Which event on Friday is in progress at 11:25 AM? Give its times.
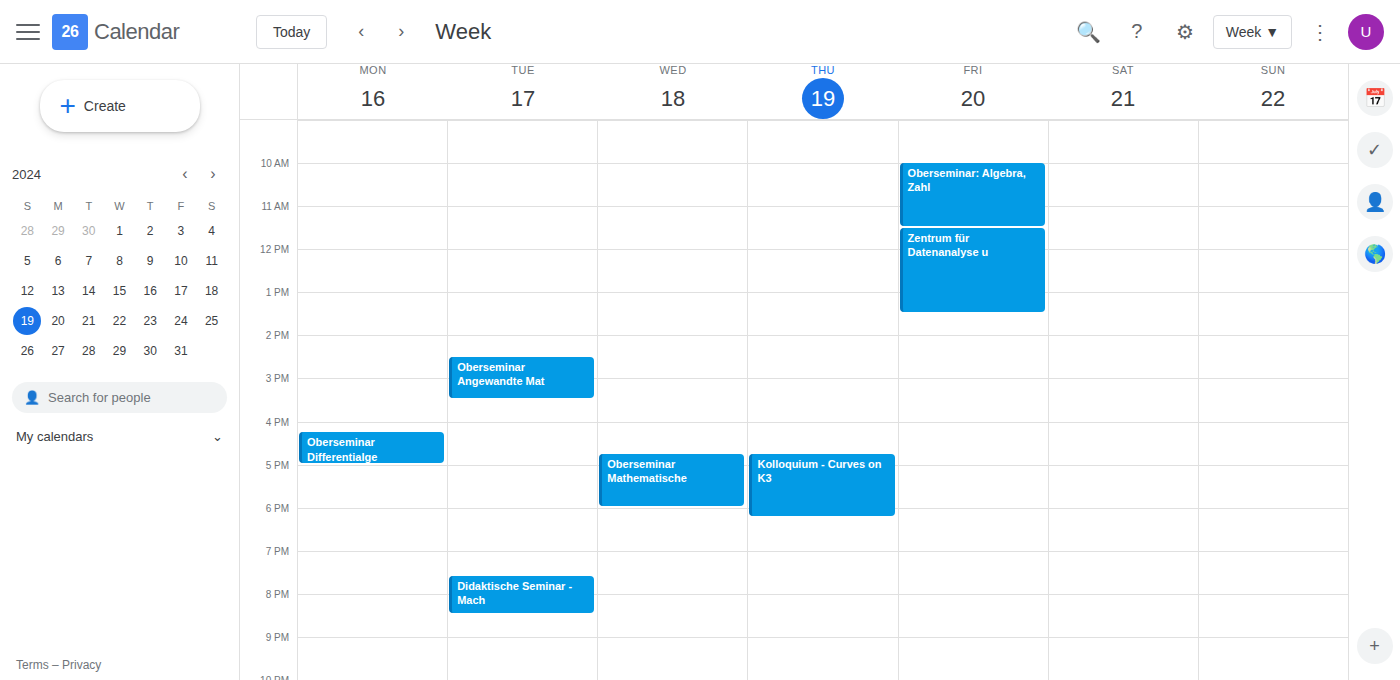
"Oberseminar: Algebra, Zahl", 10:00 AM to 11:30 AM